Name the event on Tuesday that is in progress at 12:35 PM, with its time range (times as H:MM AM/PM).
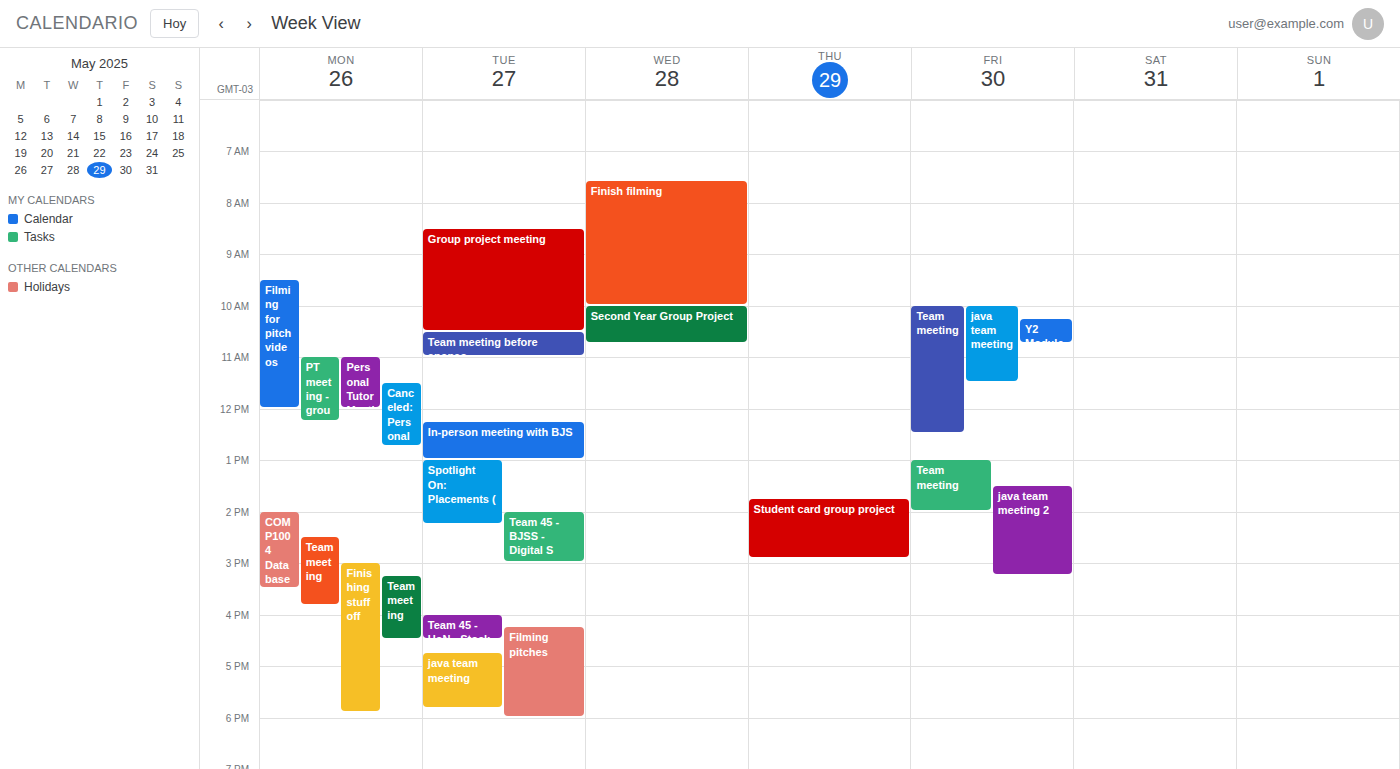
"In-person meeting with BJS", 12:15 PM to 1:00 PM